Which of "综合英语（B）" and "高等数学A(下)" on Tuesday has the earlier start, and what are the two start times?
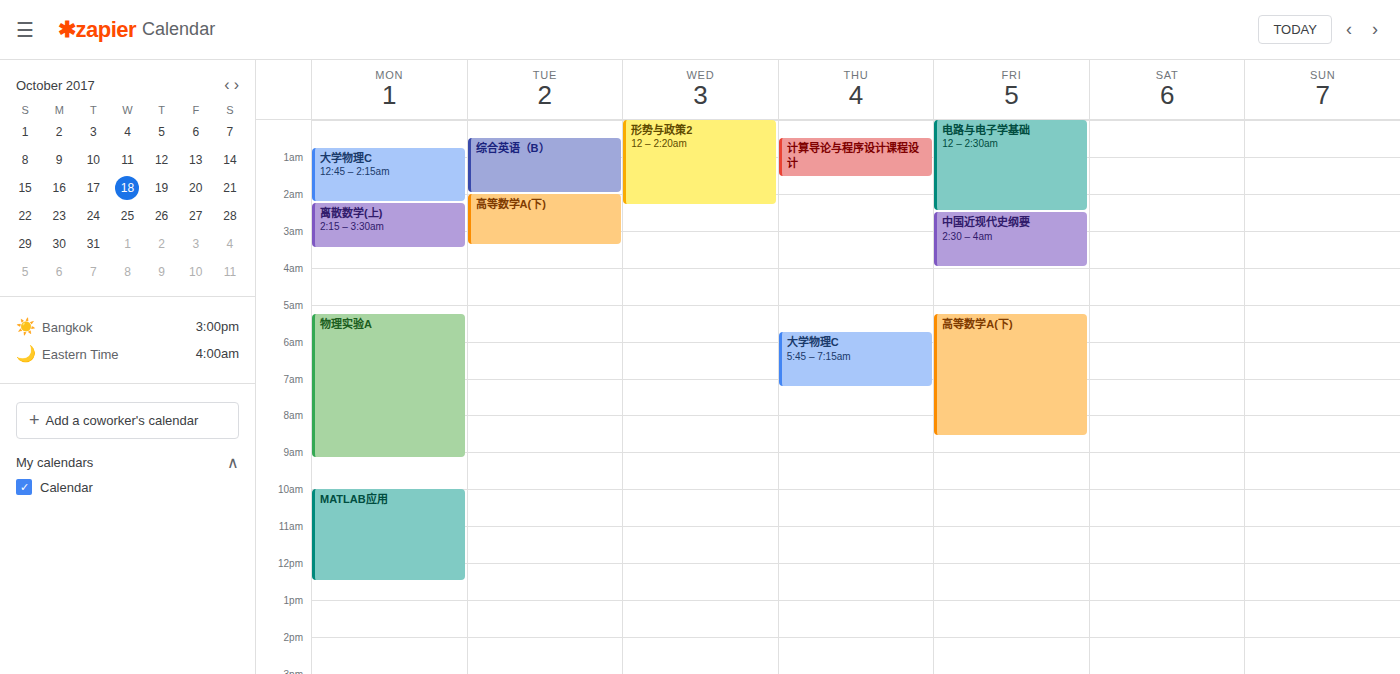
"综合英语（B）" 00:30; "高等数学A(下)" 02:00.